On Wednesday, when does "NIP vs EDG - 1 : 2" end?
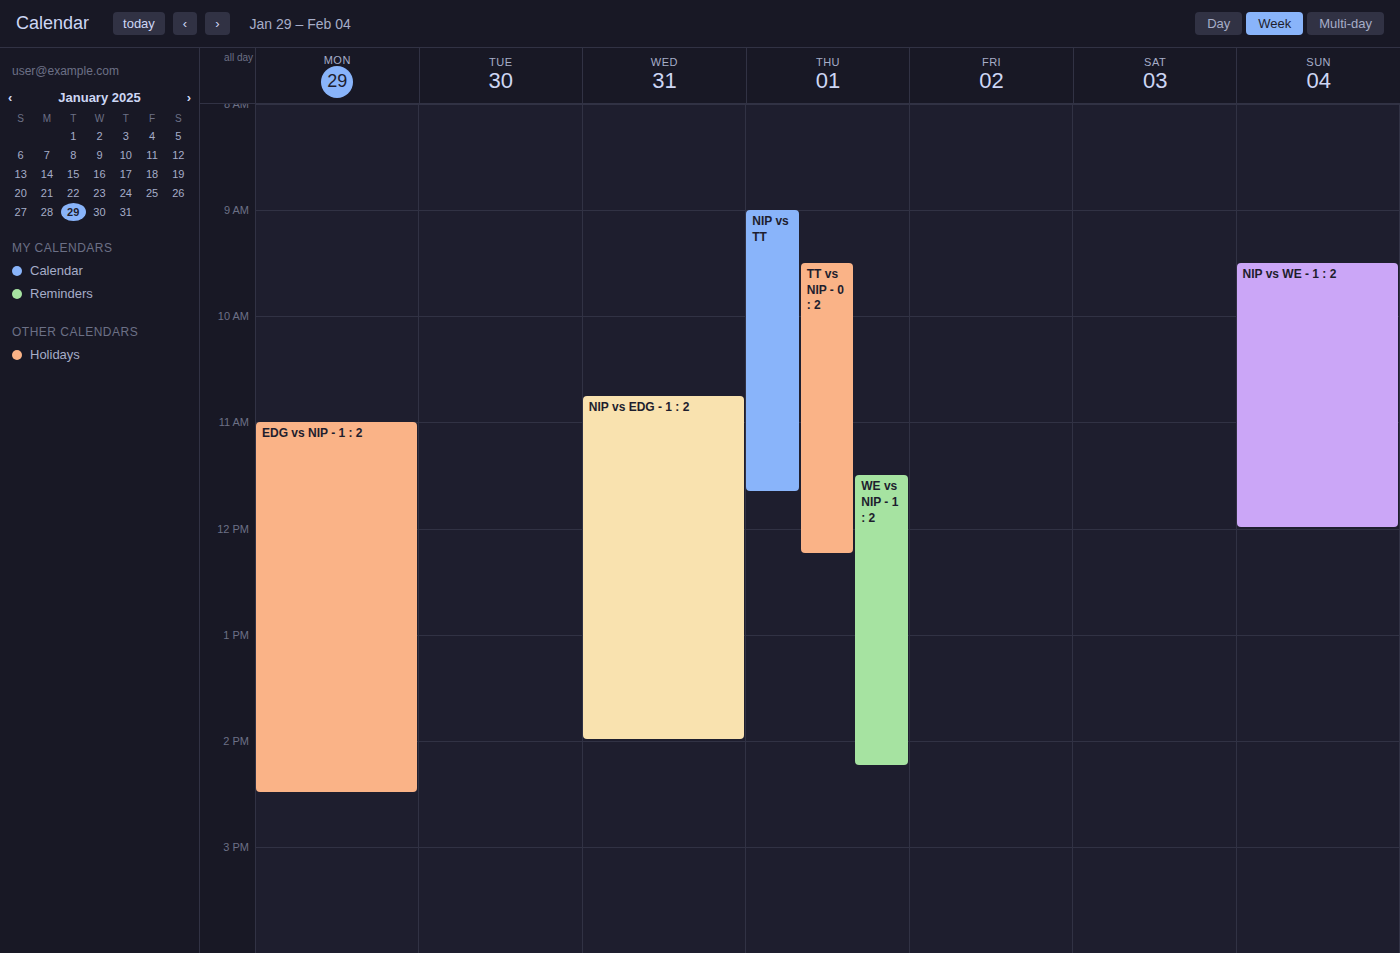
2:00 PM